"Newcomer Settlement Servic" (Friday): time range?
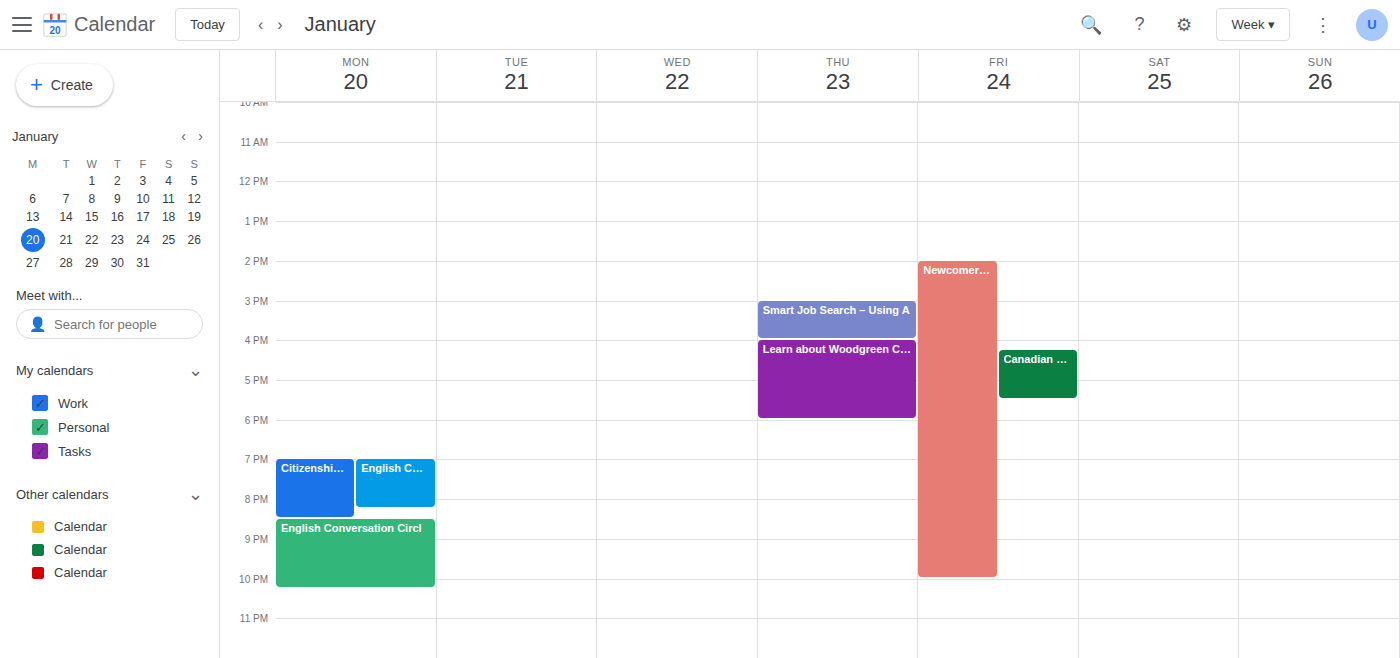
2:00 PM to 10:00 PM